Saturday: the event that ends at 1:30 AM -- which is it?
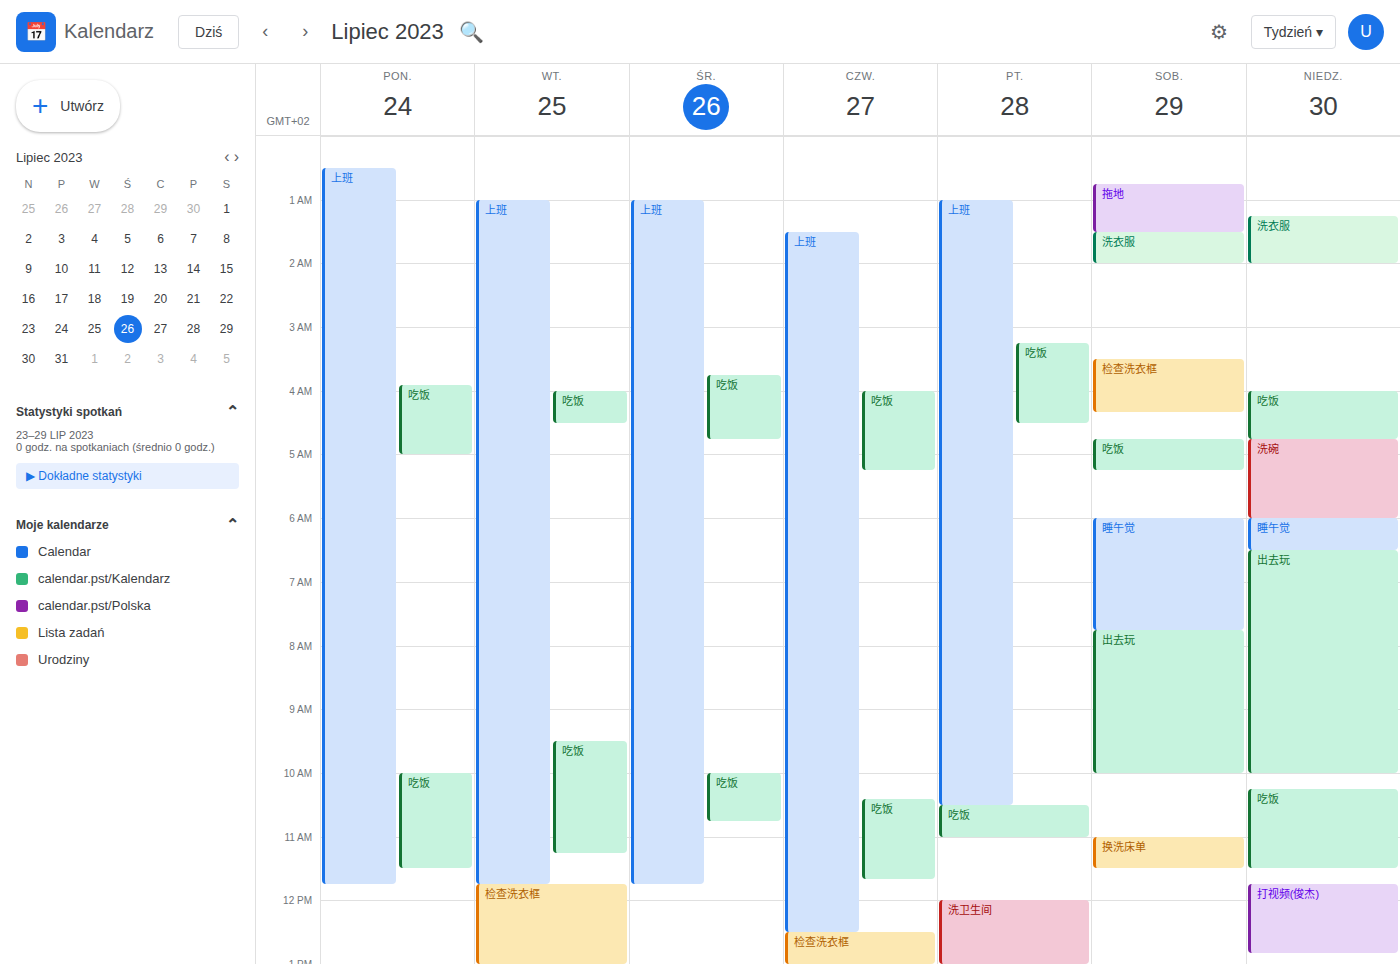
"拖地"